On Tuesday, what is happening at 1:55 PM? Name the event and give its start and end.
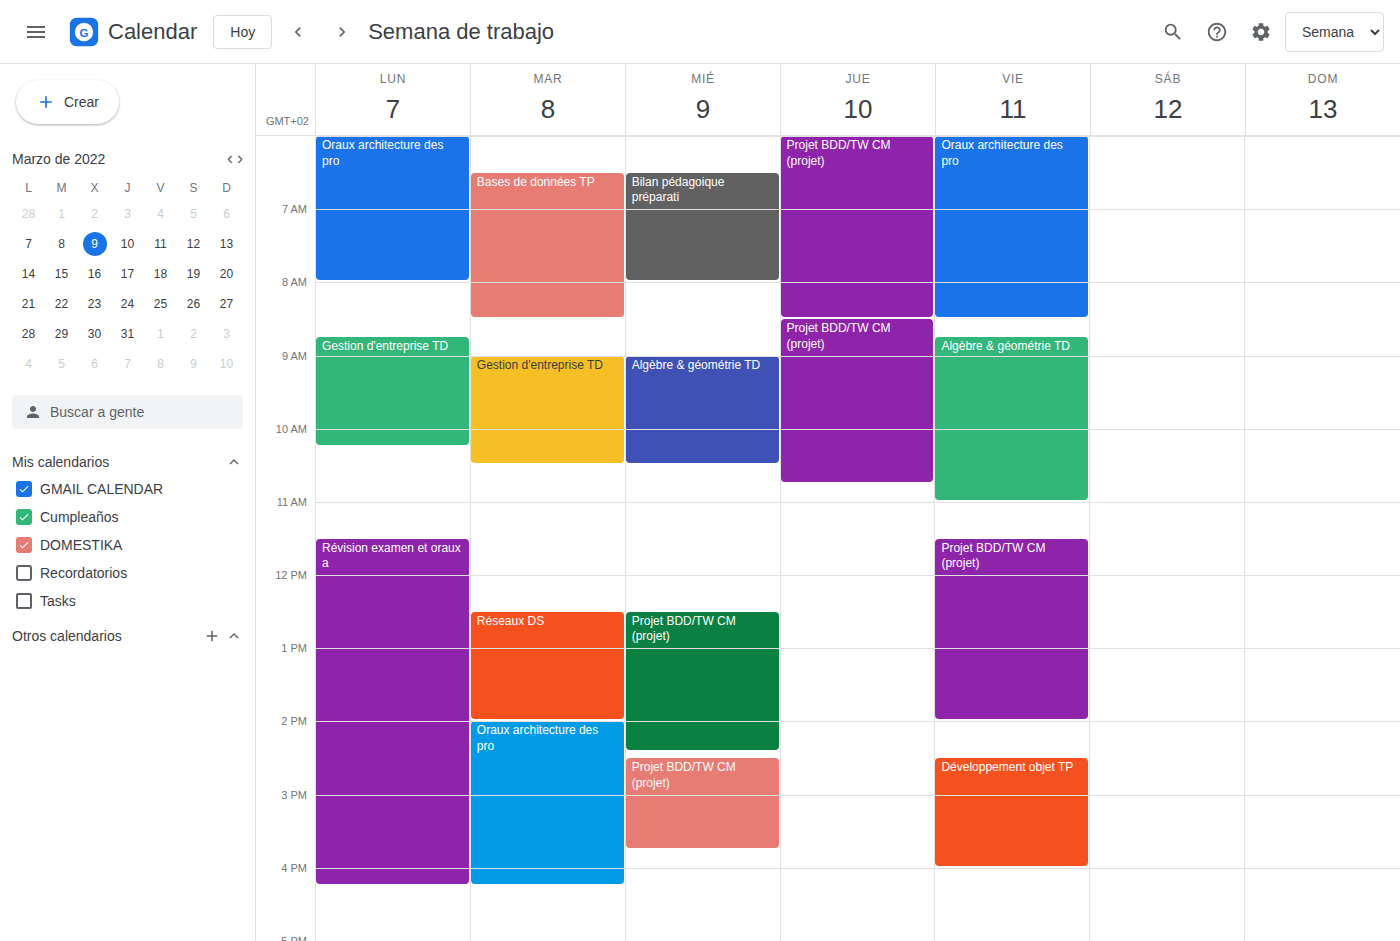
"Réseaux DS", 12:30 PM to 2:00 PM